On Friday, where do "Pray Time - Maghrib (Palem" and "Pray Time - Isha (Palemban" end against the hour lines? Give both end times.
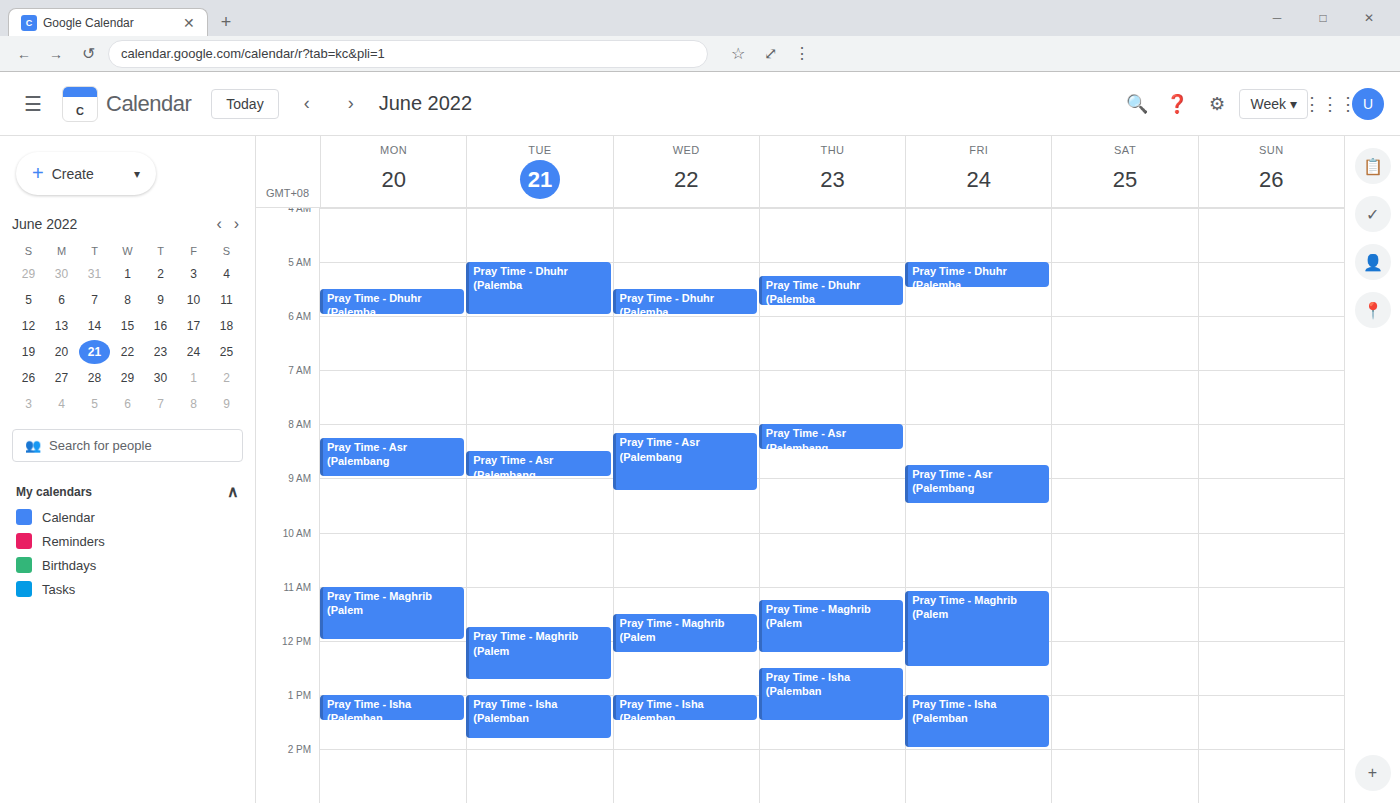
"Pray Time - Maghrib (Palem": 12:30 PM, halfway between the 12 PM and 1 PM lines. "Pray Time - Isha (Palemban": 2:00 PM, exactly on the 2 PM line.